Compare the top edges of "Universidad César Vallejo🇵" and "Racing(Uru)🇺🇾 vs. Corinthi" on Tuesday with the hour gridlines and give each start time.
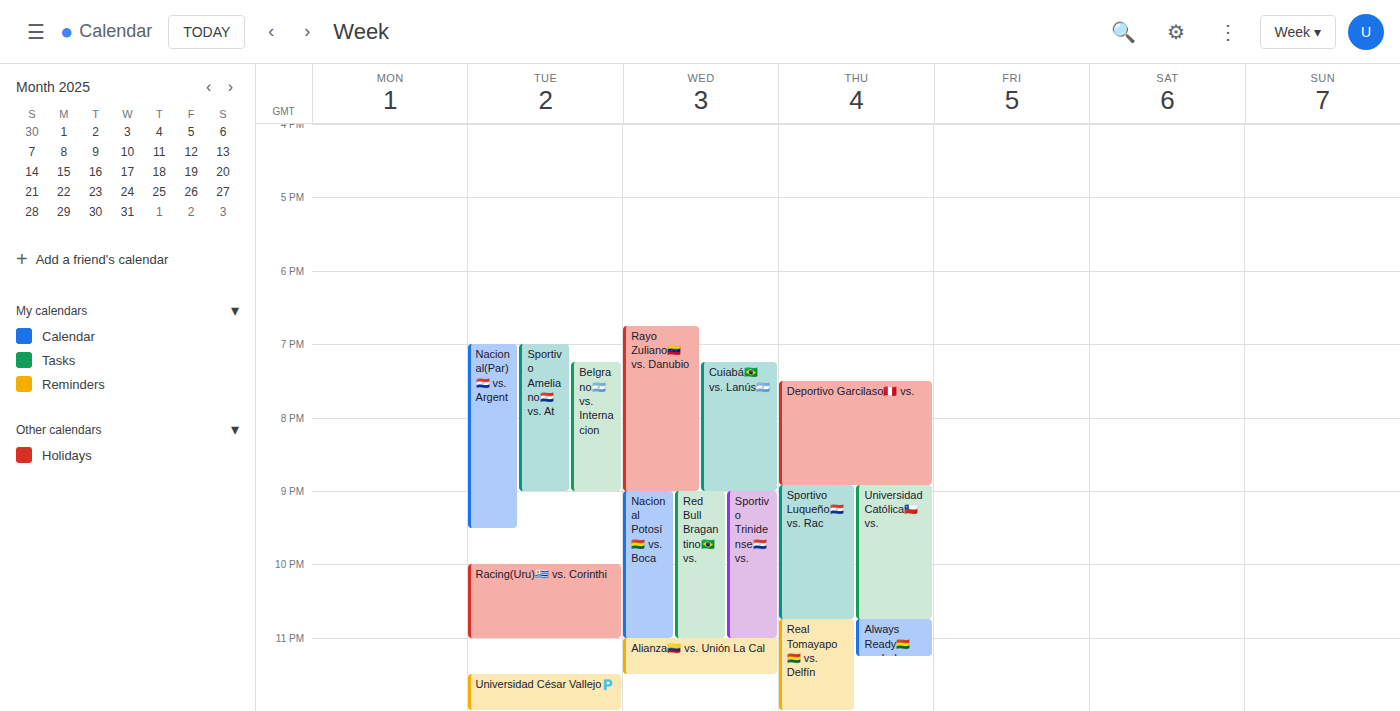
"Universidad César Vallejo🇵": 11:30 PM, halfway between the 11 PM and 12 AM lines. "Racing(Uru)🇺🇾 vs. Corinthi": 10:00 PM, exactly on the 10 PM line.